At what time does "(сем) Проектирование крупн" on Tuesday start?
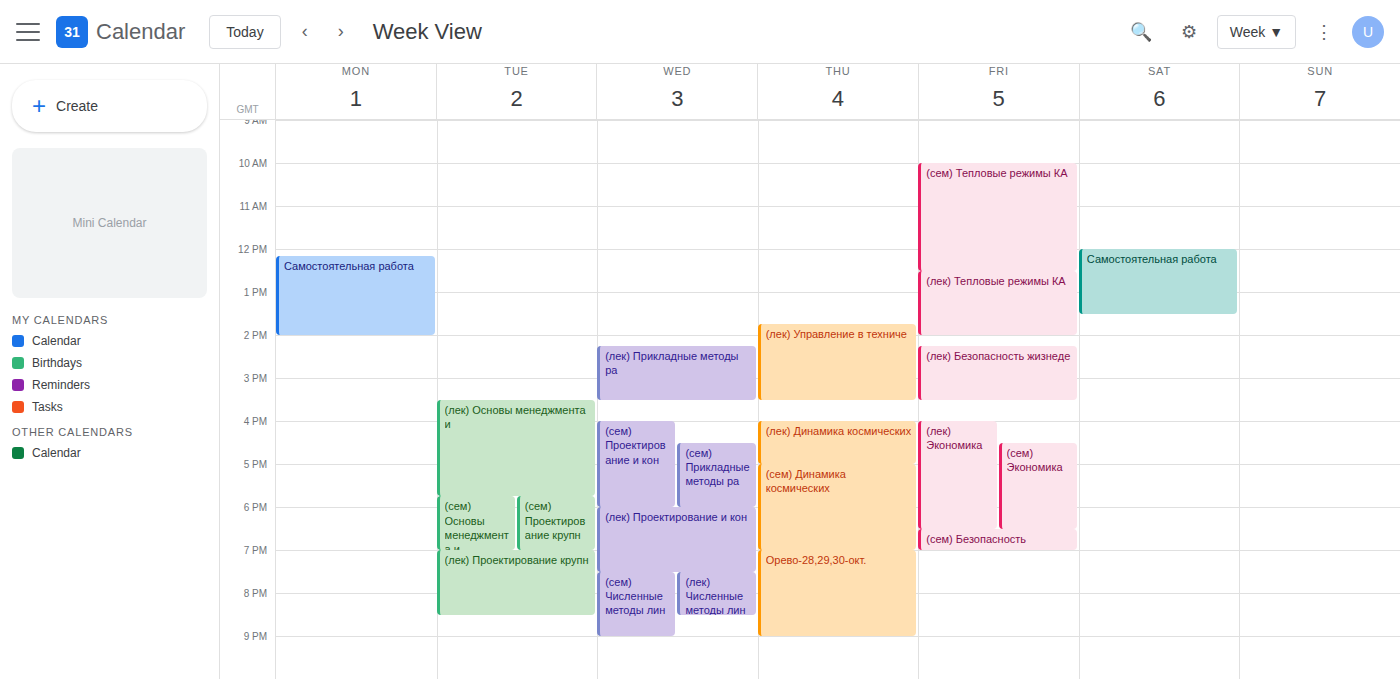
5:45 PM